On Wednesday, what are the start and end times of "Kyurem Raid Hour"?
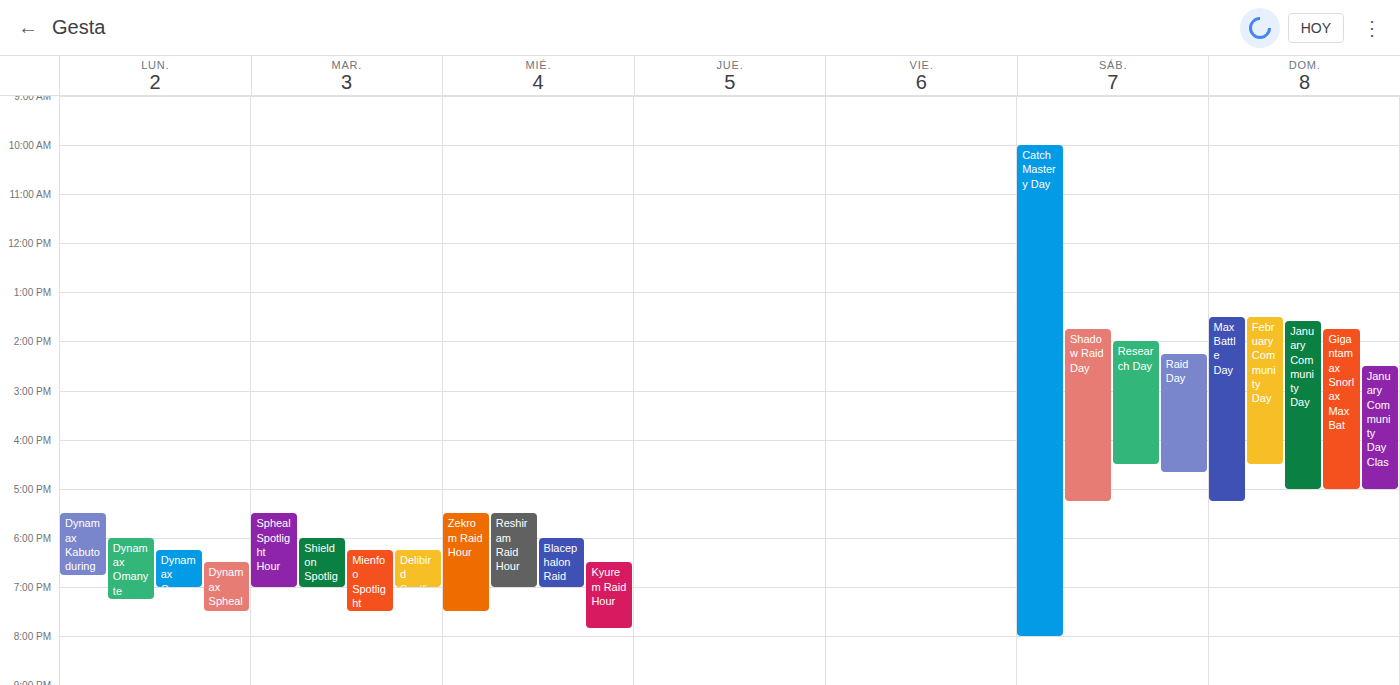
6:30 PM to 7:50 PM